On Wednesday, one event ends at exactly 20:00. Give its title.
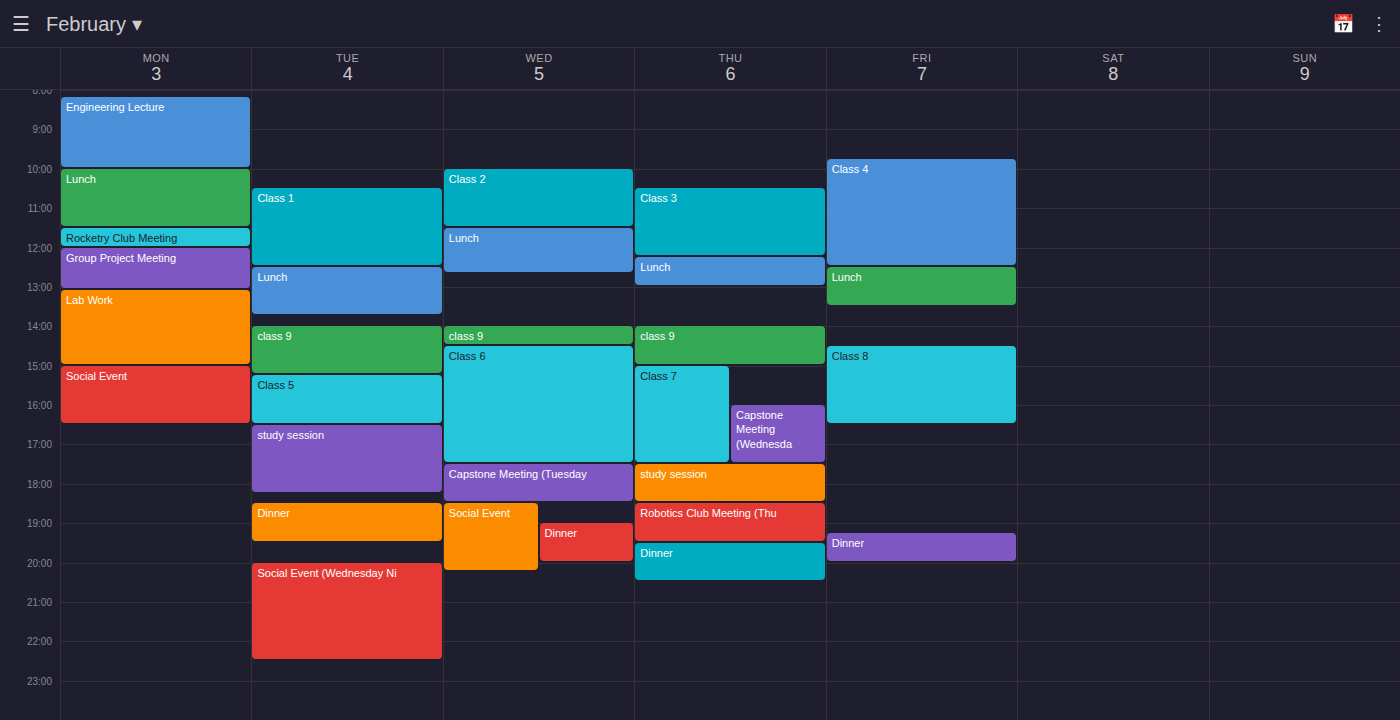
"Dinner"